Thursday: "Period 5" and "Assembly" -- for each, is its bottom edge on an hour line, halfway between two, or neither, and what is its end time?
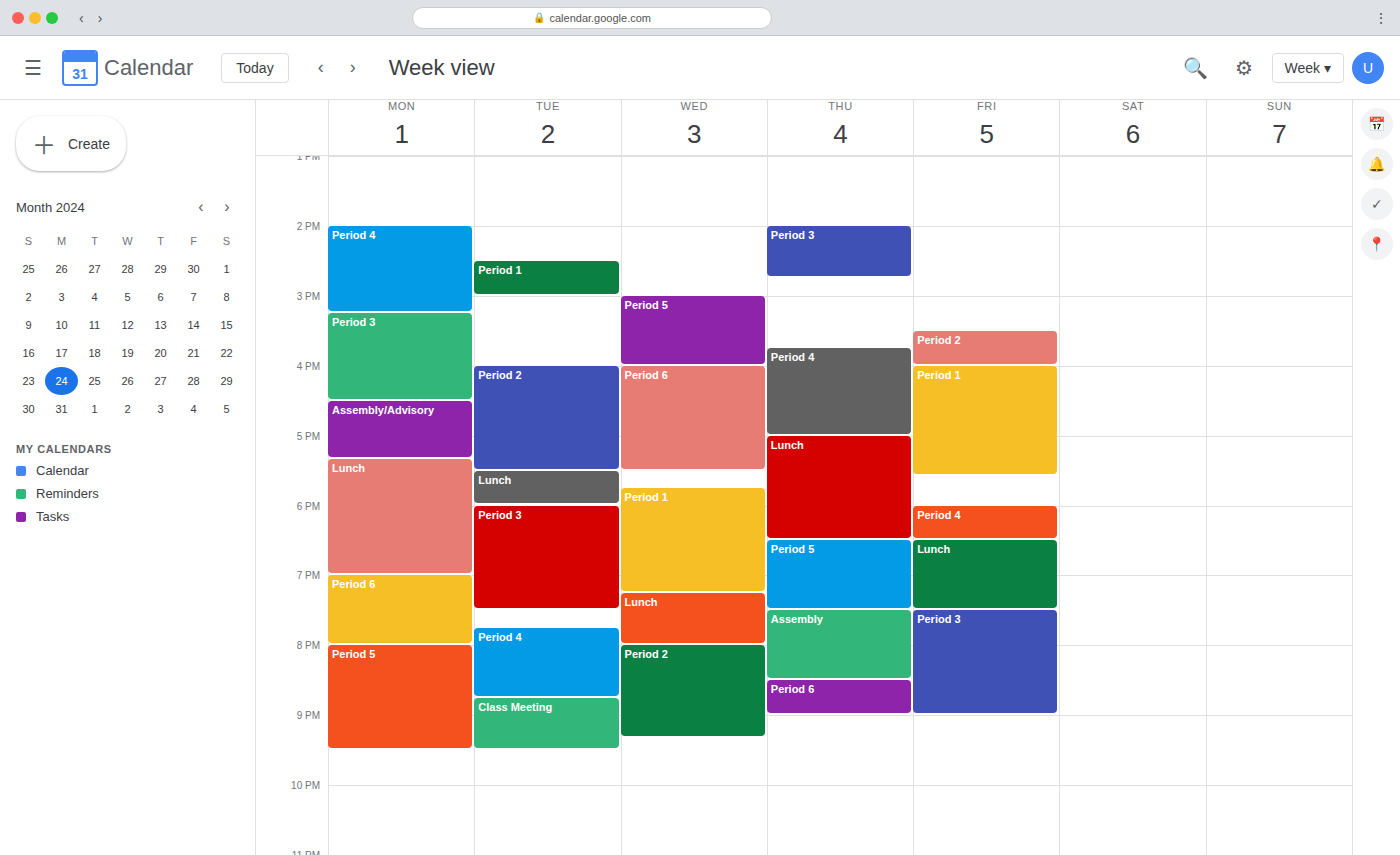
"Period 5": 7:30 PM, halfway between the 7 PM and 8 PM lines. "Assembly": 8:30 PM, halfway between the 8 PM and 9 PM lines.